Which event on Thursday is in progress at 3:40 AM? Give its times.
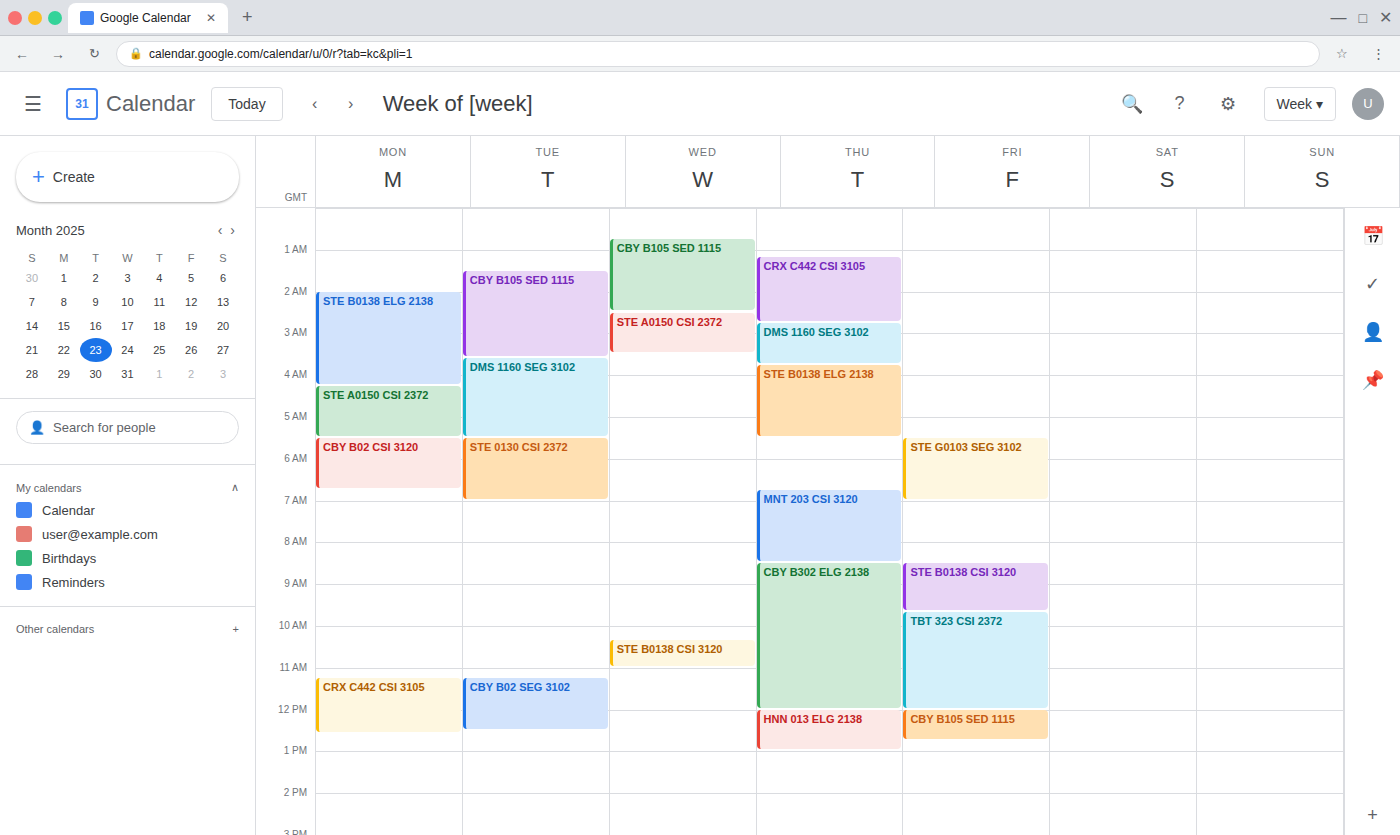
"DMS 1160 SEG 3102", 2:45 AM to 3:45 AM